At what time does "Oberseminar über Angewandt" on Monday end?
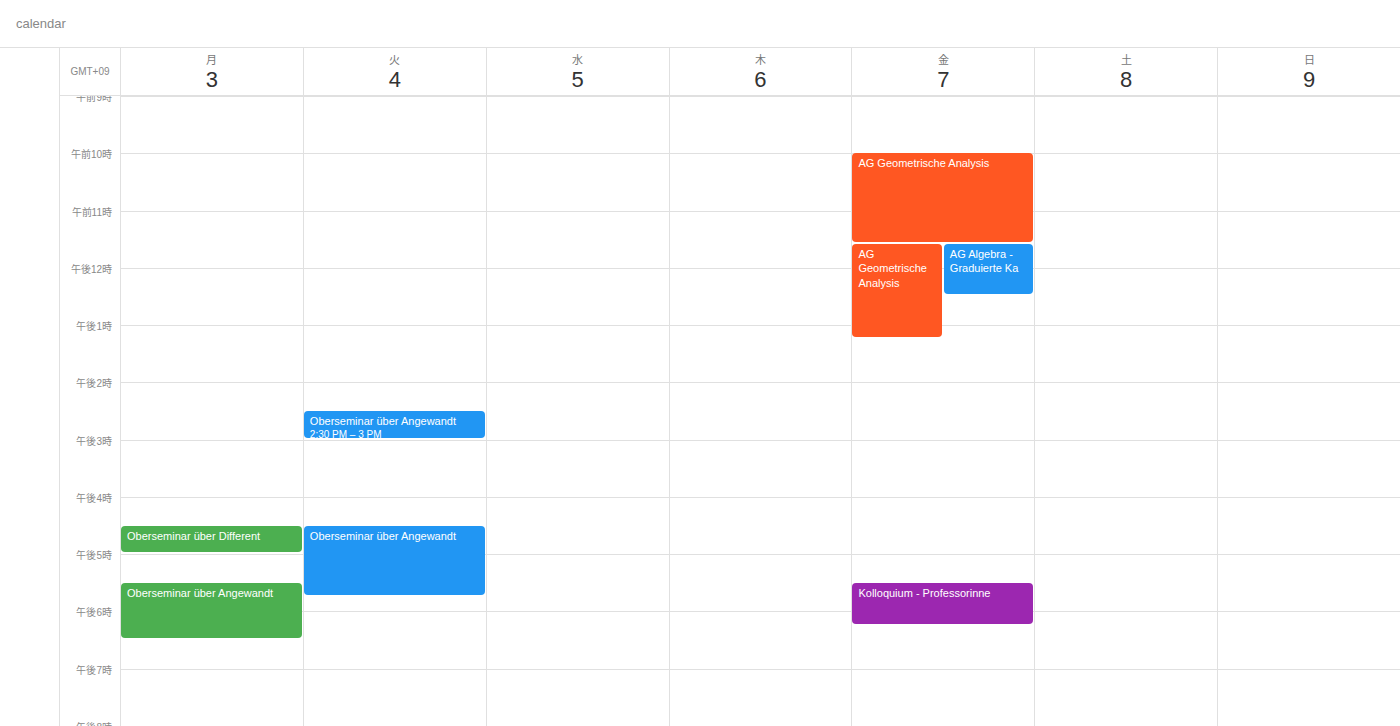
18:30